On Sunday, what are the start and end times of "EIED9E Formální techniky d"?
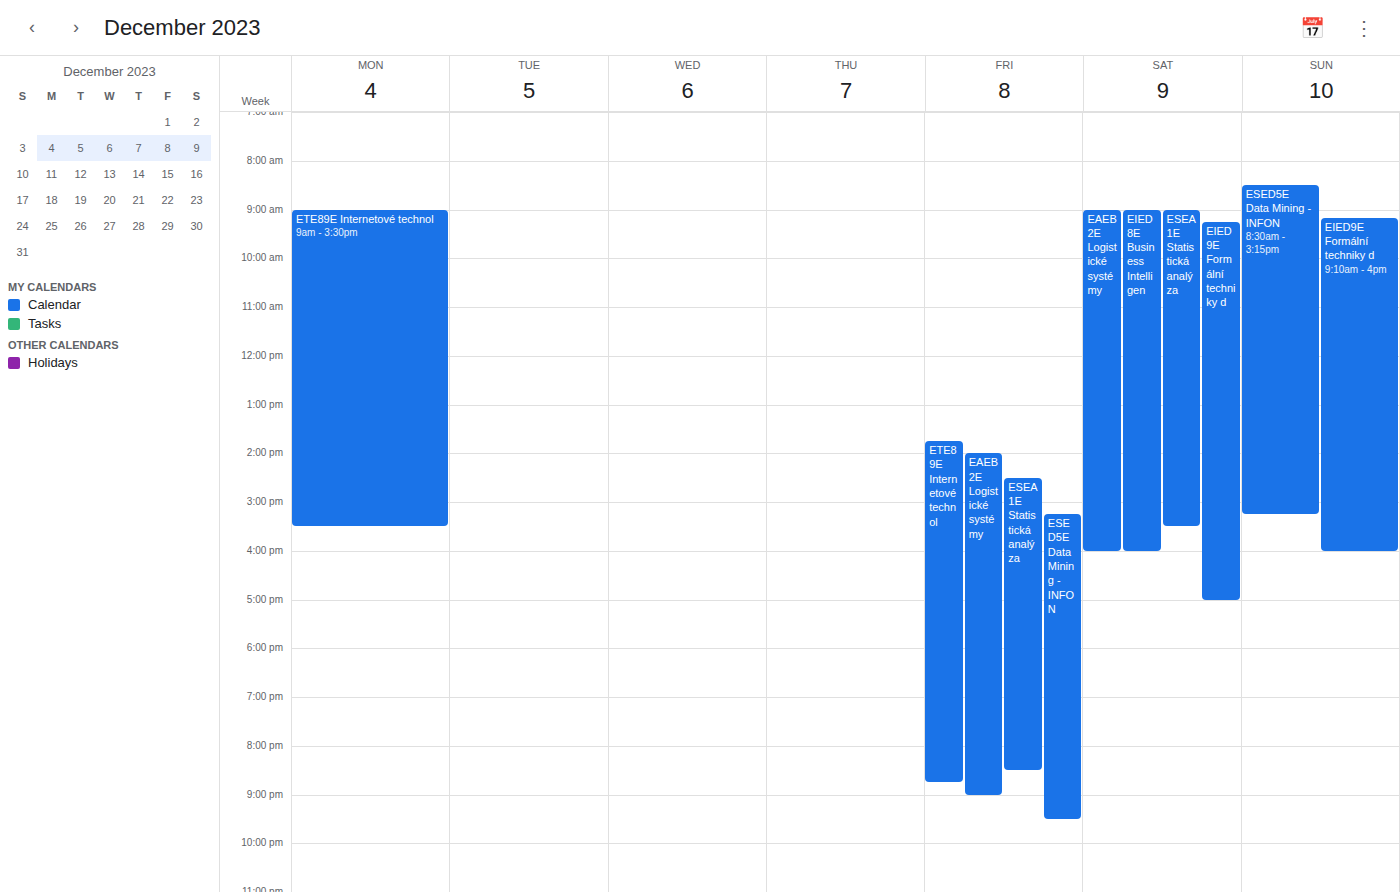
9:10 AM to 4:00 PM